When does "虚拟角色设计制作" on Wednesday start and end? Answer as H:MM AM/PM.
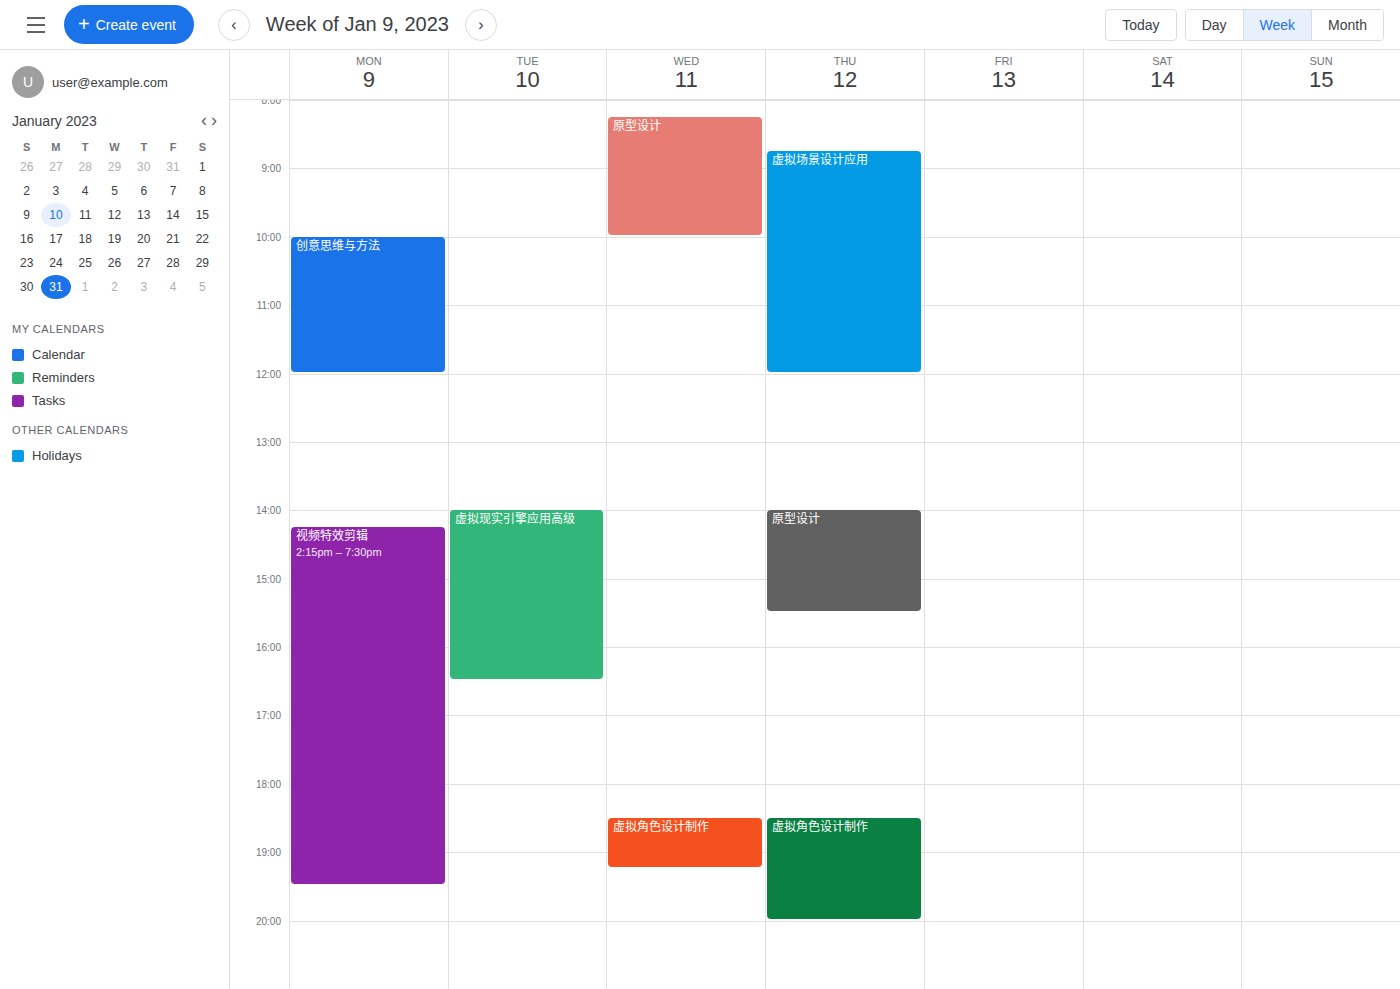
6:30 PM to 7:15 PM